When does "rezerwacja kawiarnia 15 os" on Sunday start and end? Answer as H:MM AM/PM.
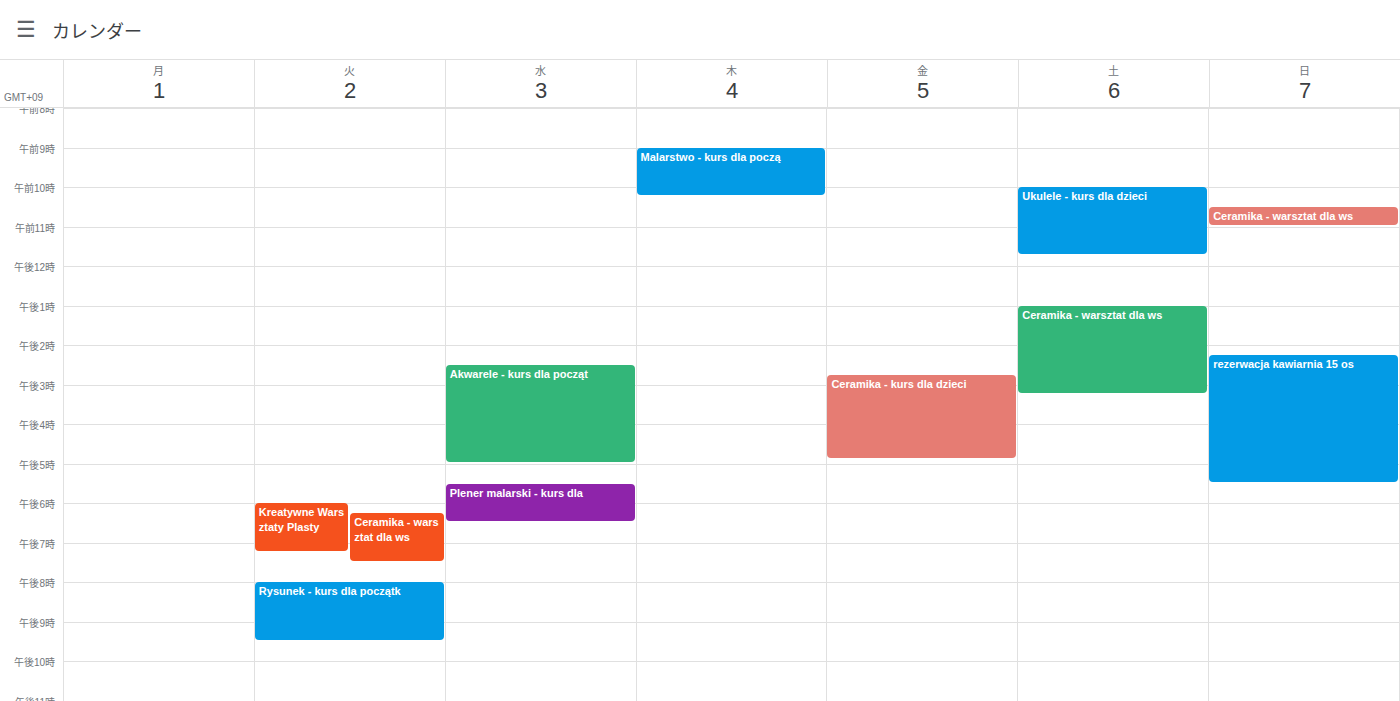
2:15 PM to 5:30 PM